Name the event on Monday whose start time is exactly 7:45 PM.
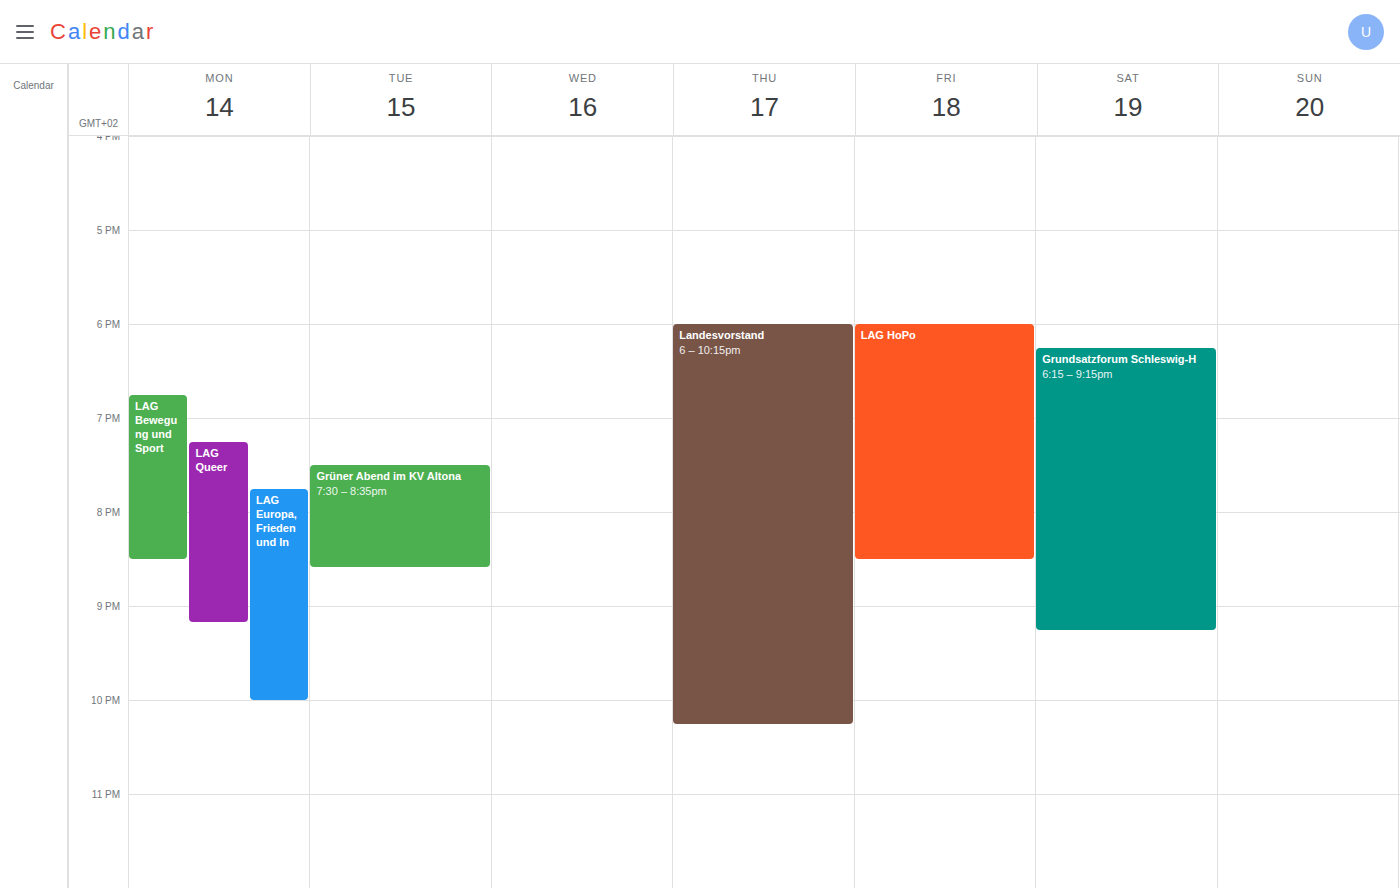
"LAG Europa, Frieden und In"